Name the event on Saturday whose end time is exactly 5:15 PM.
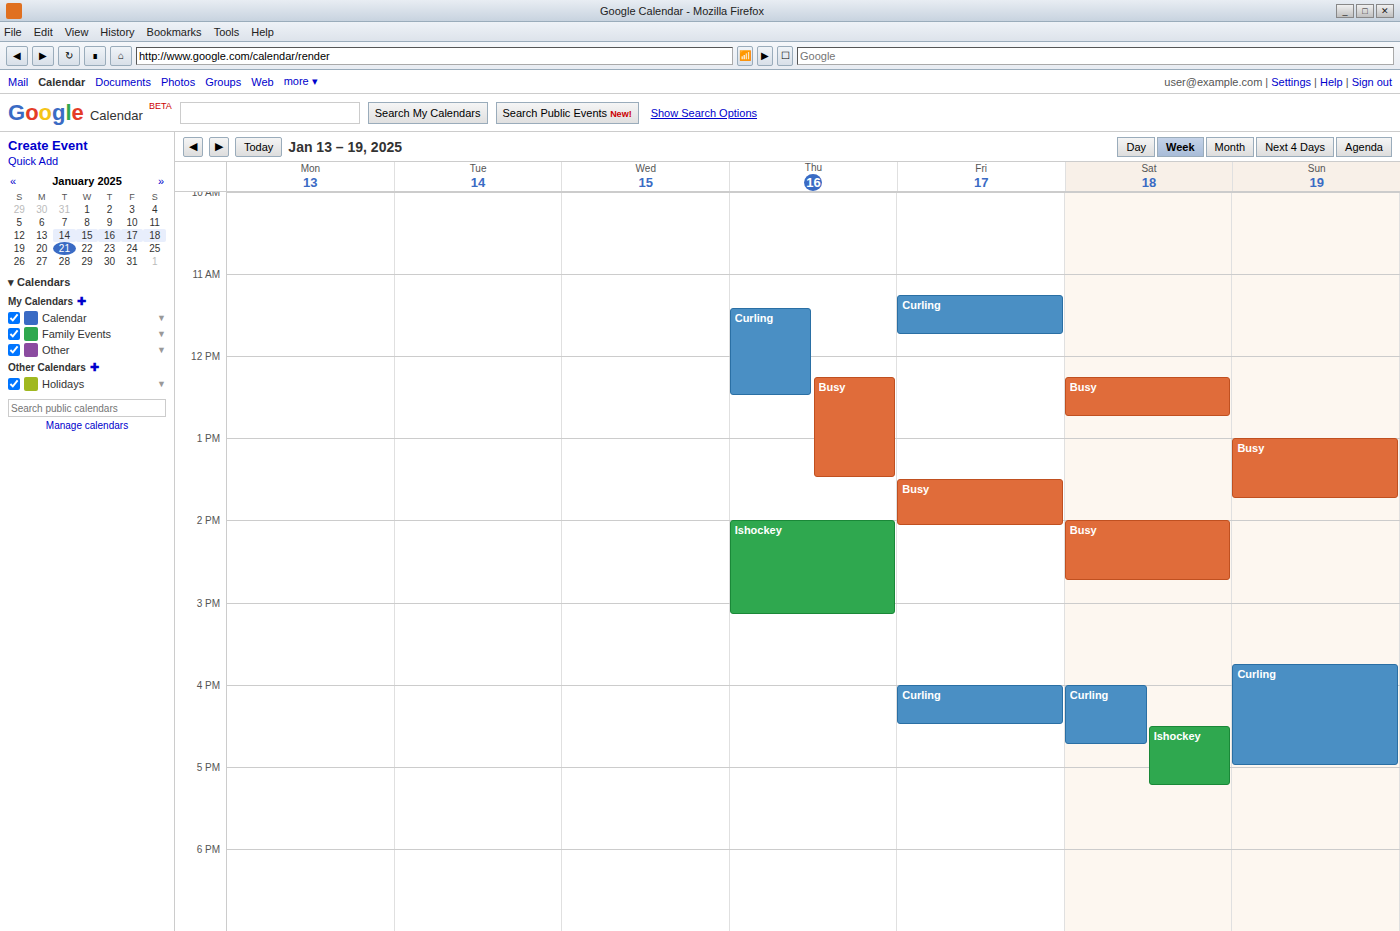
"Ishockey"